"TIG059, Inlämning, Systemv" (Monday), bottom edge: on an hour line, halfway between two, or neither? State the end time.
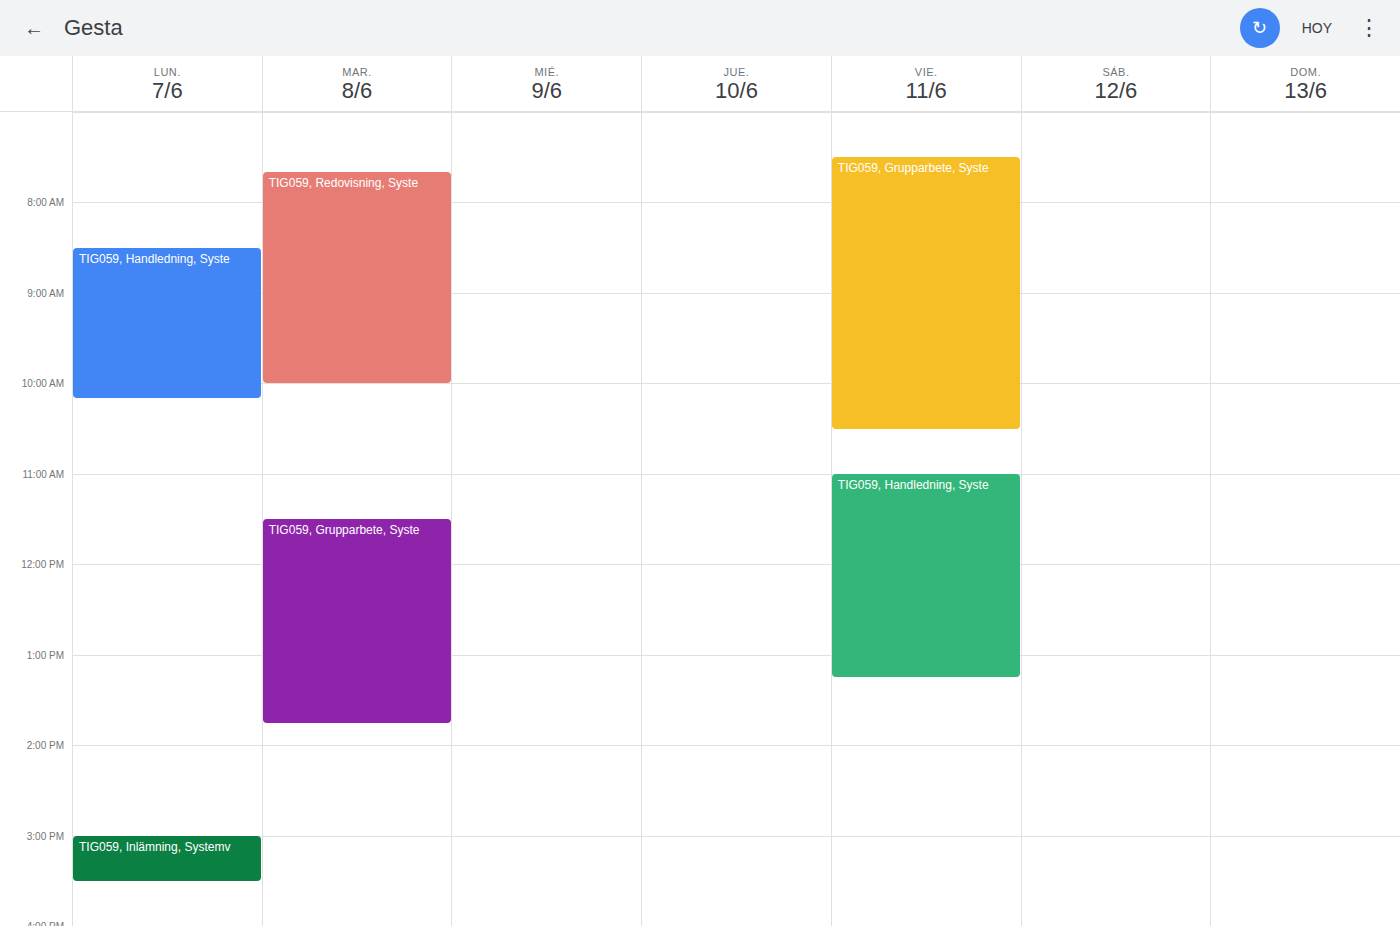
3:30 PM -- halfway between the 3 PM and 4 PM lines.